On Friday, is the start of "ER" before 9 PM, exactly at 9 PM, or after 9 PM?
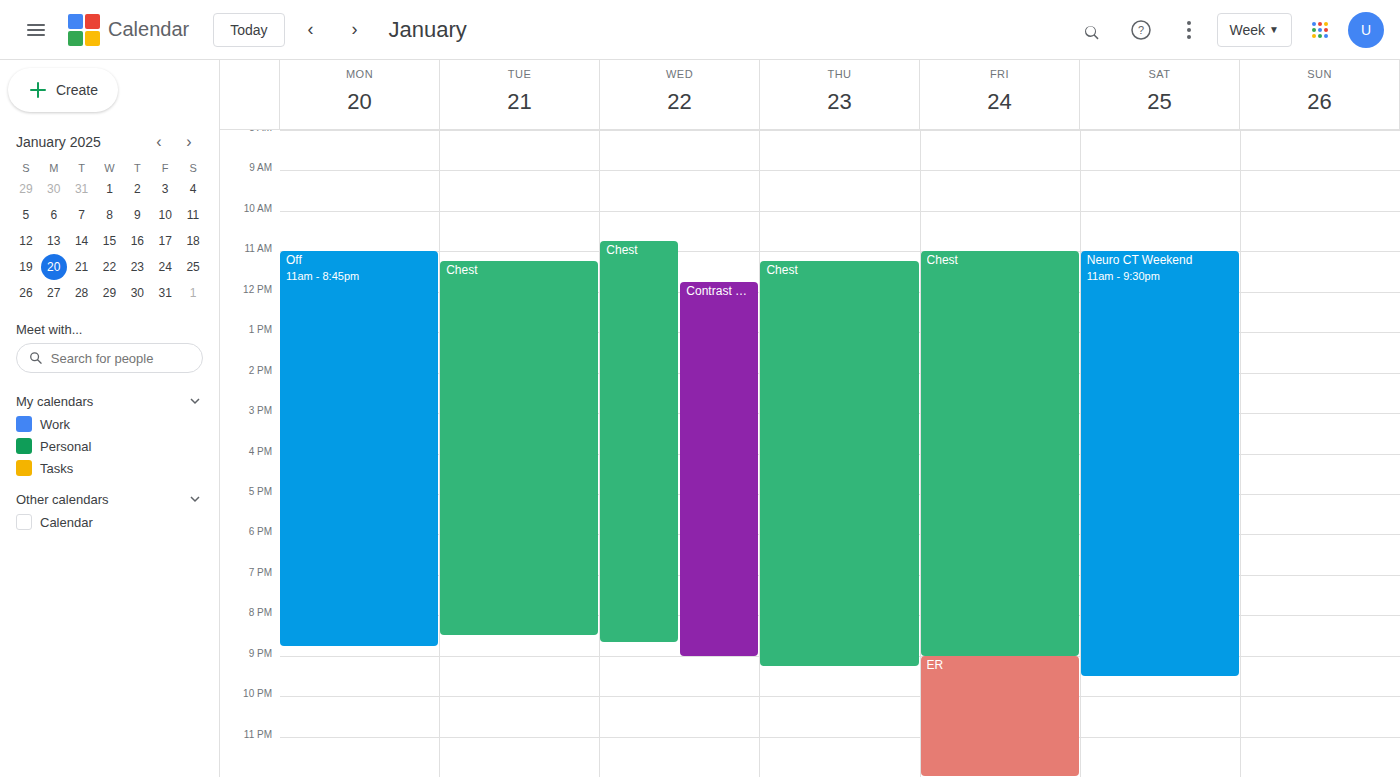
9:00 PM -- exactly at 9 PM, on the 9 PM line.